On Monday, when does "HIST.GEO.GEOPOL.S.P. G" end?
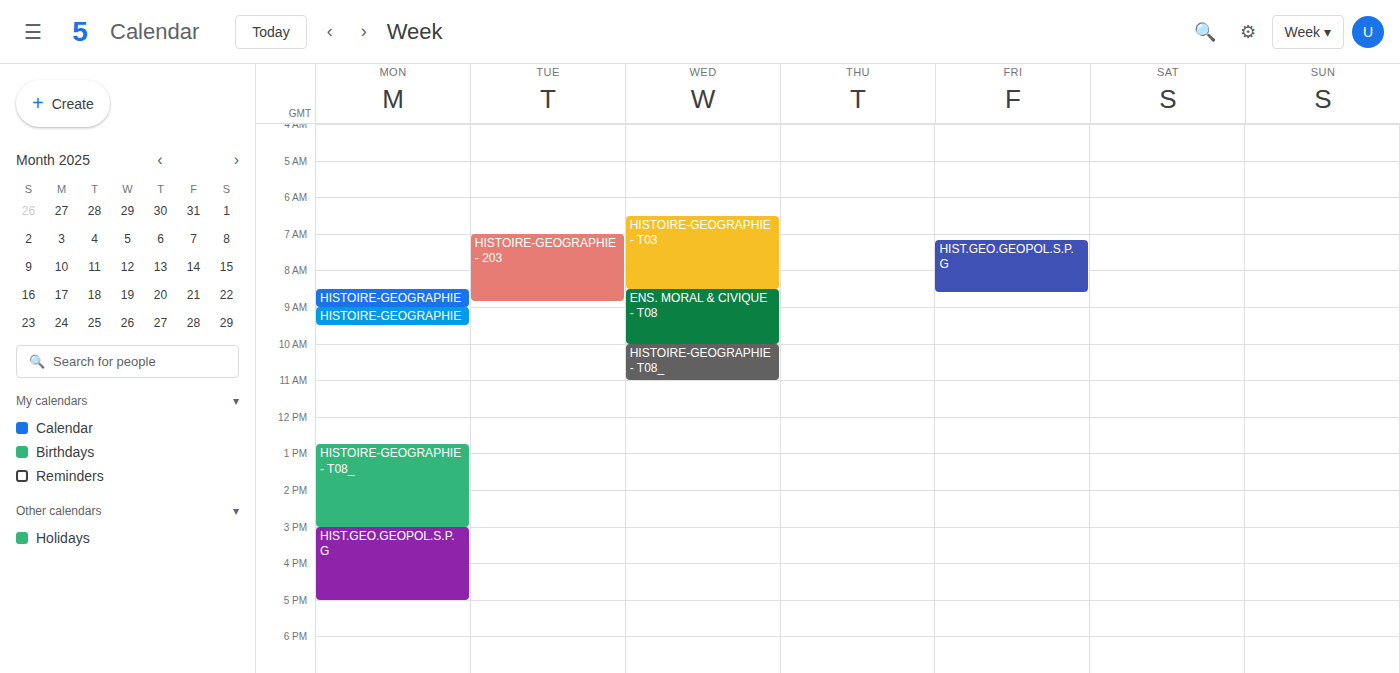
5:00 PM